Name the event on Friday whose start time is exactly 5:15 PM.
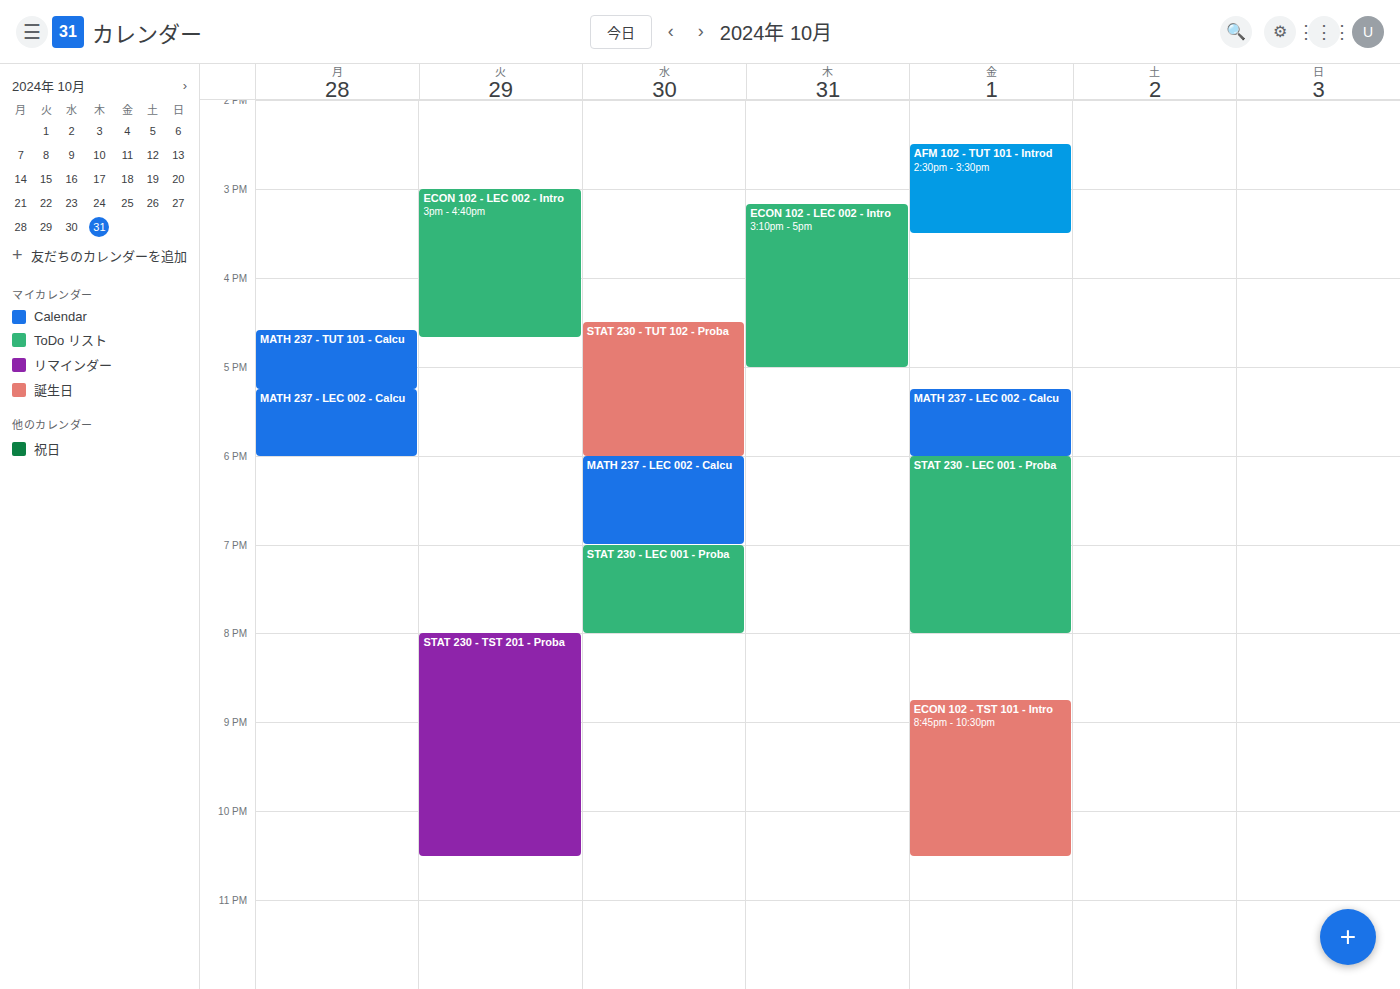
"MATH 237 - LEC 002 - Calcu"